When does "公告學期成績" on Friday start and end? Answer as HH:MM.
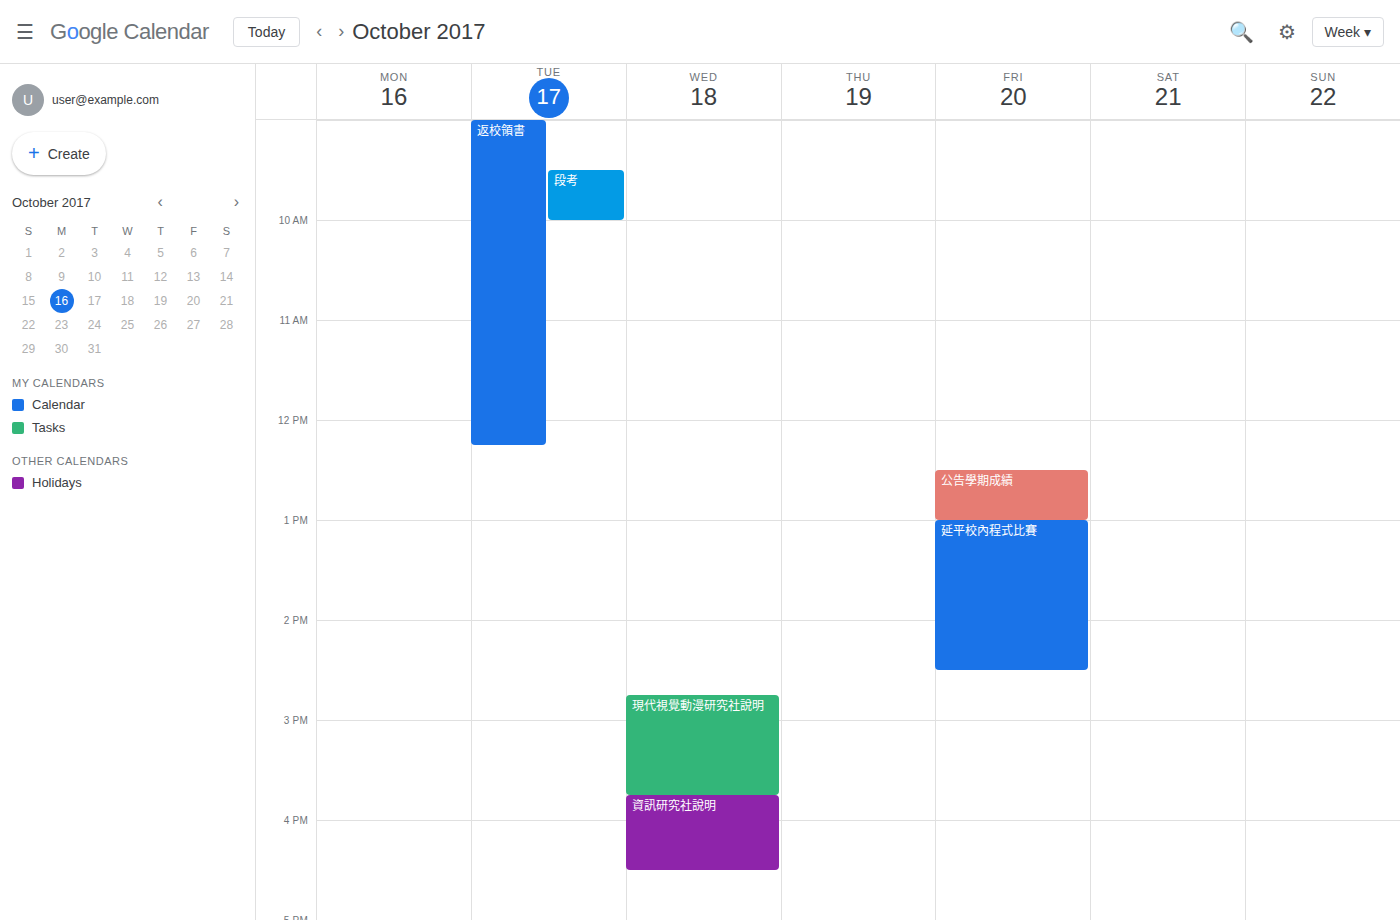
12:30 to 13:00